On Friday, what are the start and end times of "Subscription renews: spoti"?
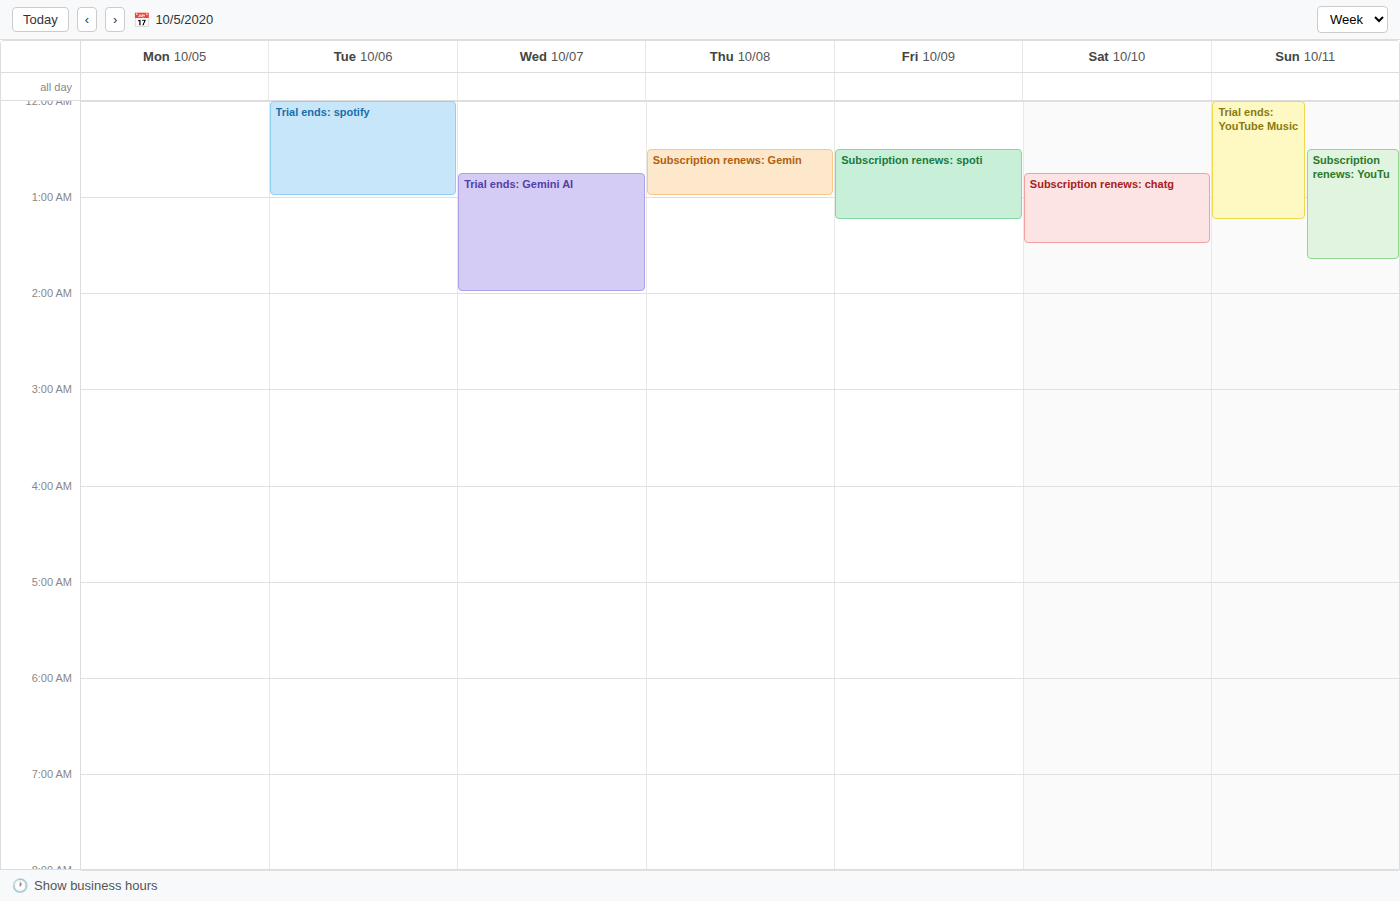
12:30 AM to 1:15 AM